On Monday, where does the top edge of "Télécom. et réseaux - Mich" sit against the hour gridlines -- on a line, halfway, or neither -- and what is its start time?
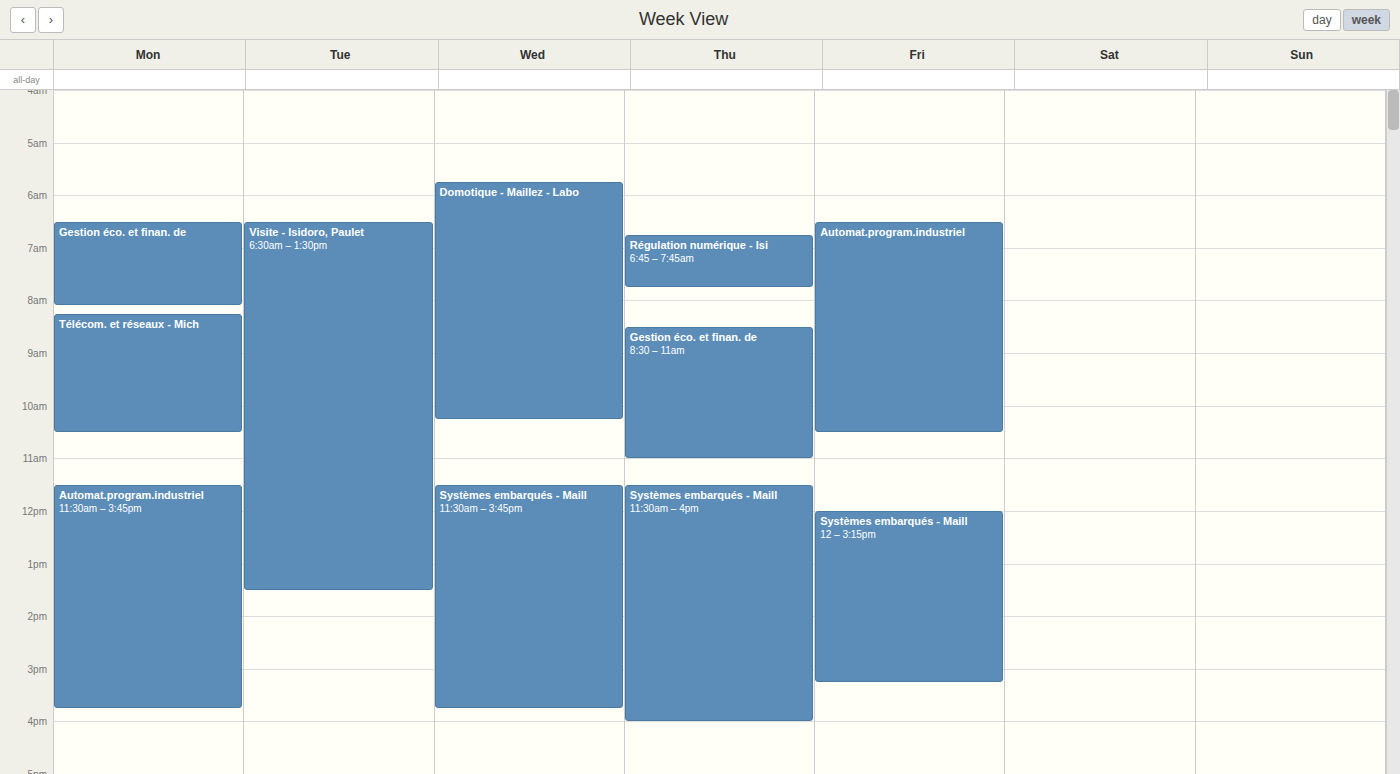
8:15 AM -- neither: a quarter of the way from the 8 AM line to the 9 AM line.